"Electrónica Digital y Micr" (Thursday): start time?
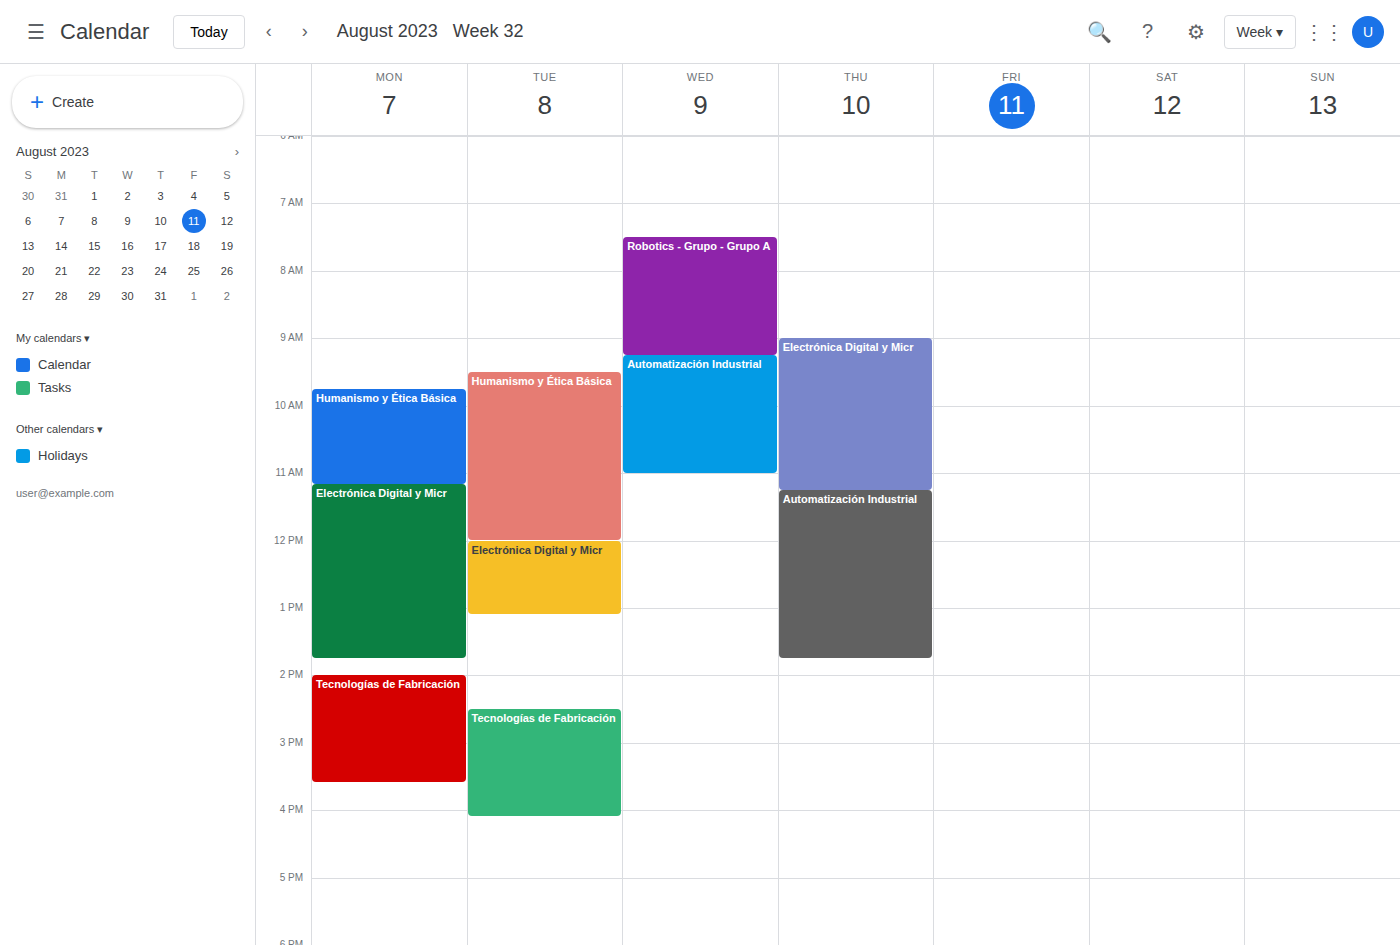
9:00 AM